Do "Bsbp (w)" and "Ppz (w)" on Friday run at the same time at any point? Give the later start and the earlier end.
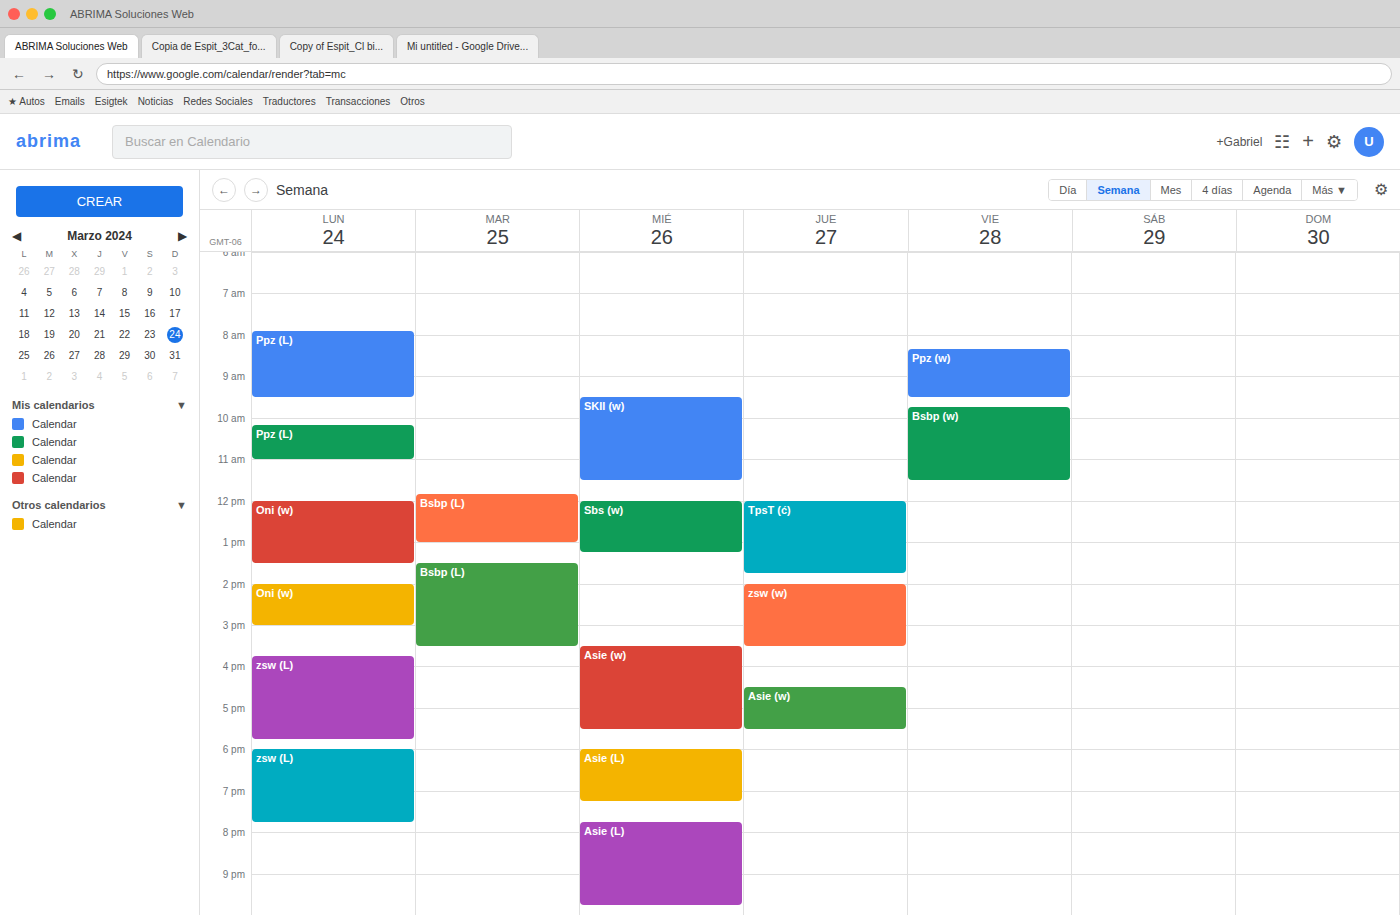
"Ppz (w)" ends at 09:30 and "Bsbp (w)" starts at 09:45 -- no overlap.